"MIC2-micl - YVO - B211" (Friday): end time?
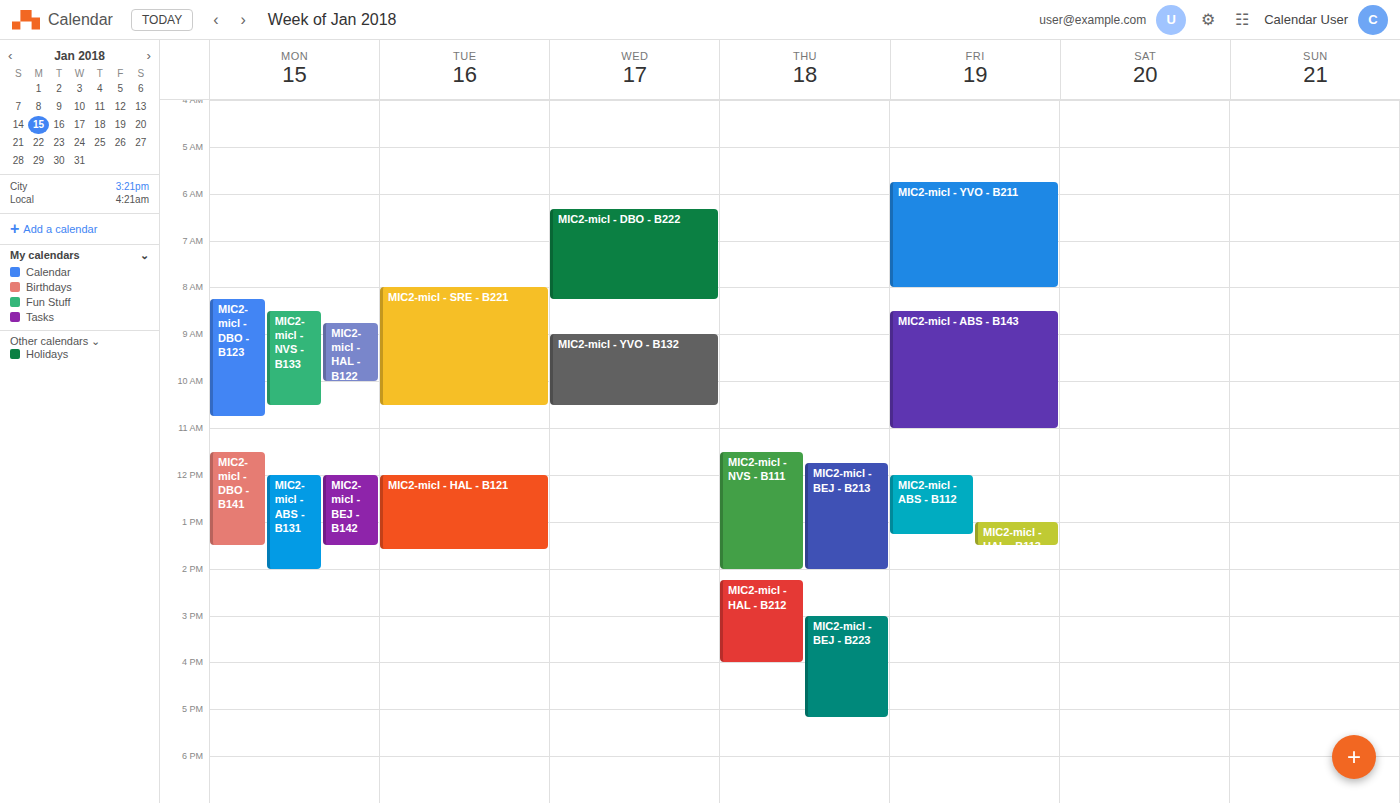
8:00 AM